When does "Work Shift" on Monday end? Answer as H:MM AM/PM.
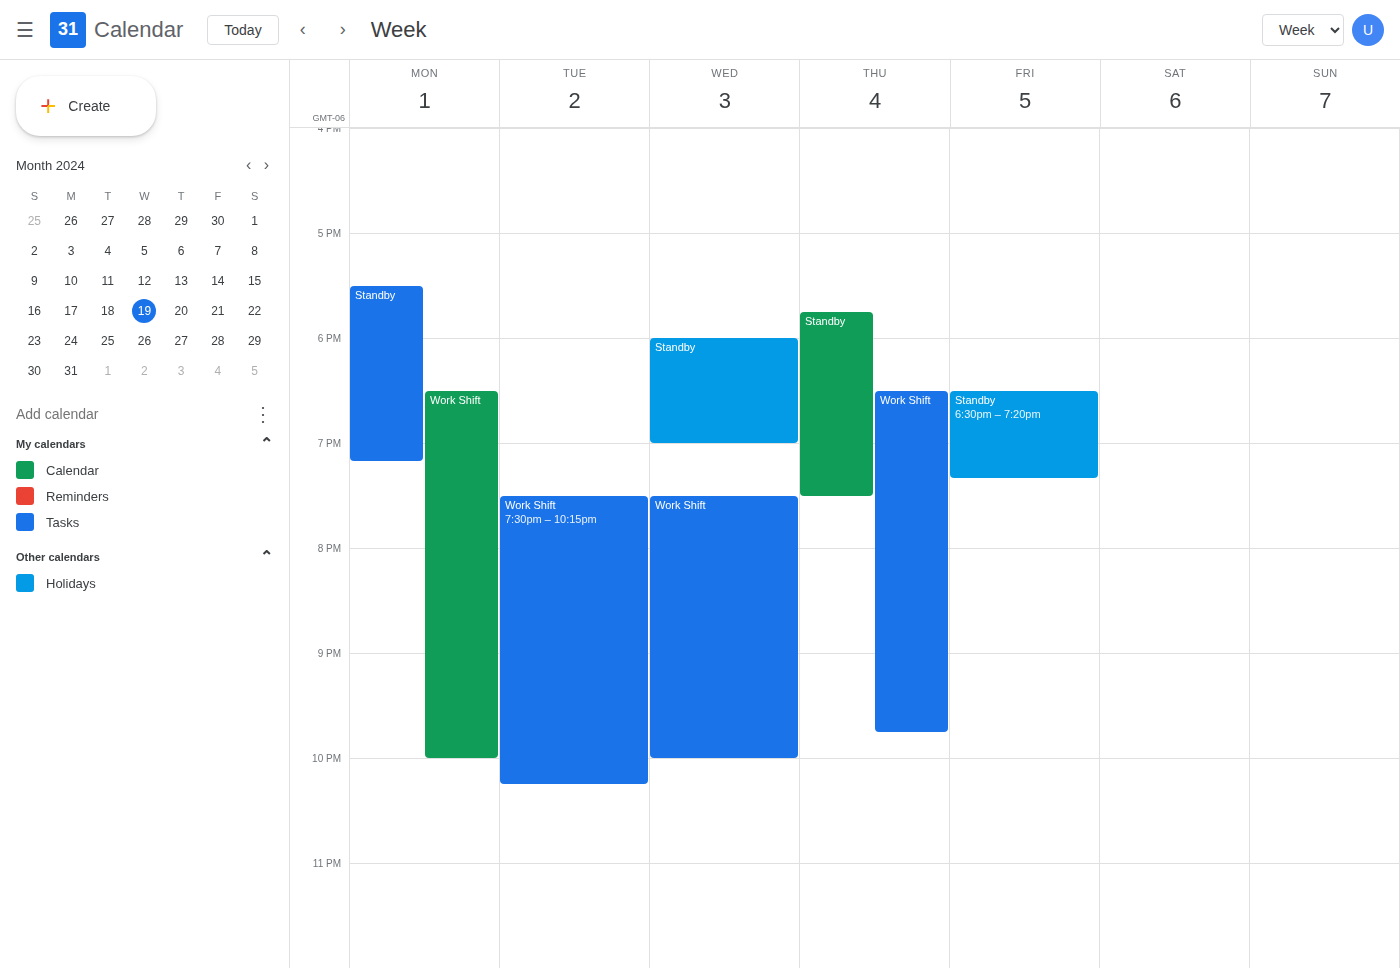
10:00 PM